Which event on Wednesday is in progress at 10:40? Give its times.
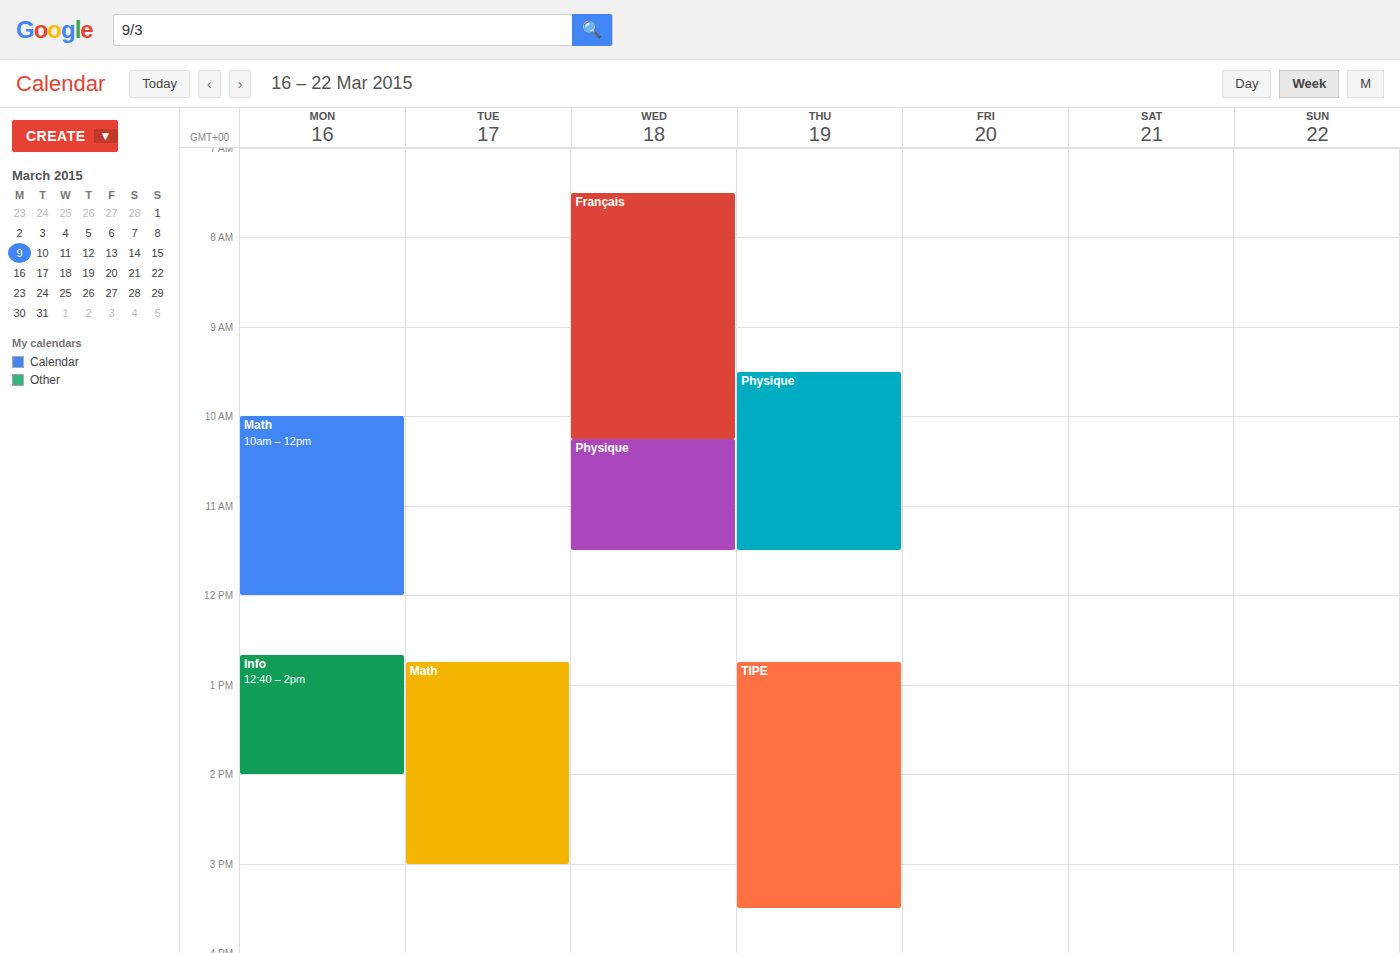
"Physique", 10:15 to 11:30